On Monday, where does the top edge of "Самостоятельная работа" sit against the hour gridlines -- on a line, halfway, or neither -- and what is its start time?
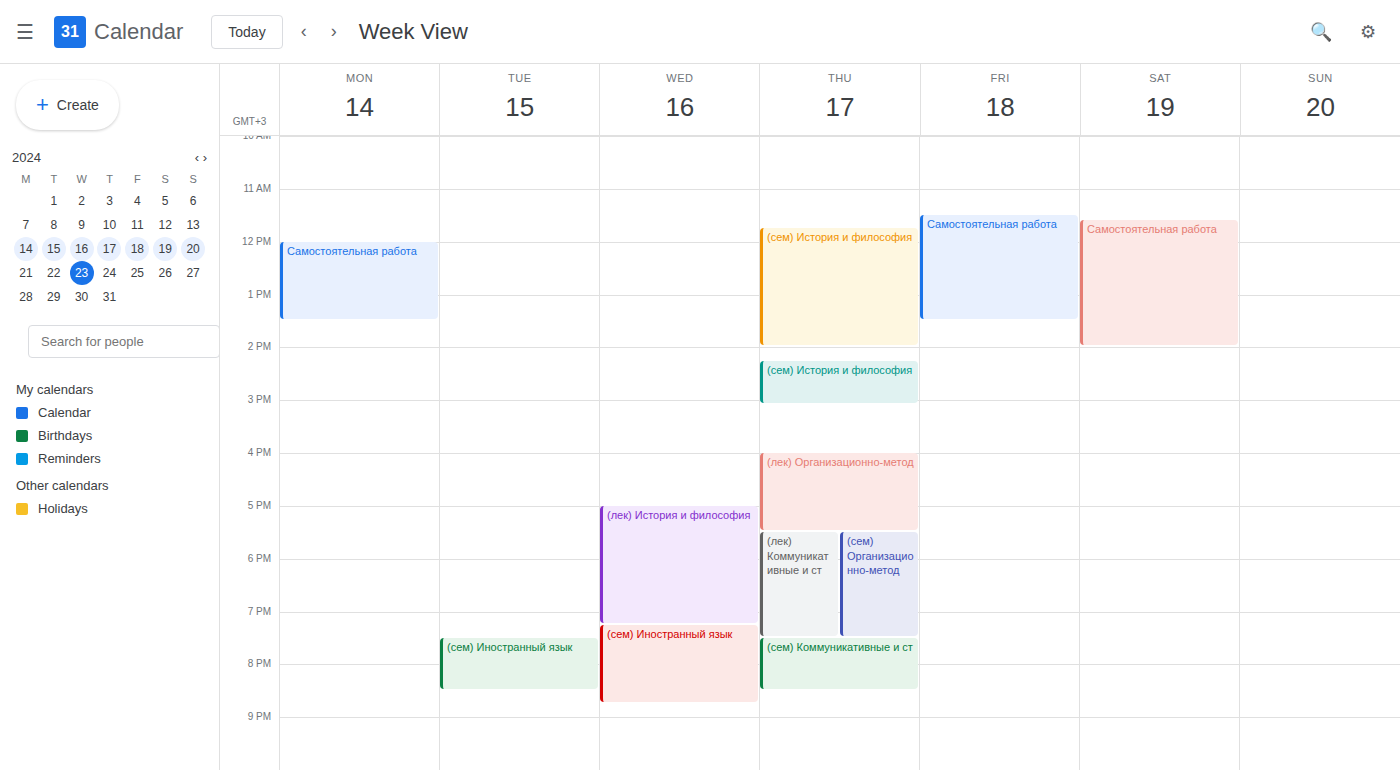
12:00 PM -- exactly on the 12 PM line.